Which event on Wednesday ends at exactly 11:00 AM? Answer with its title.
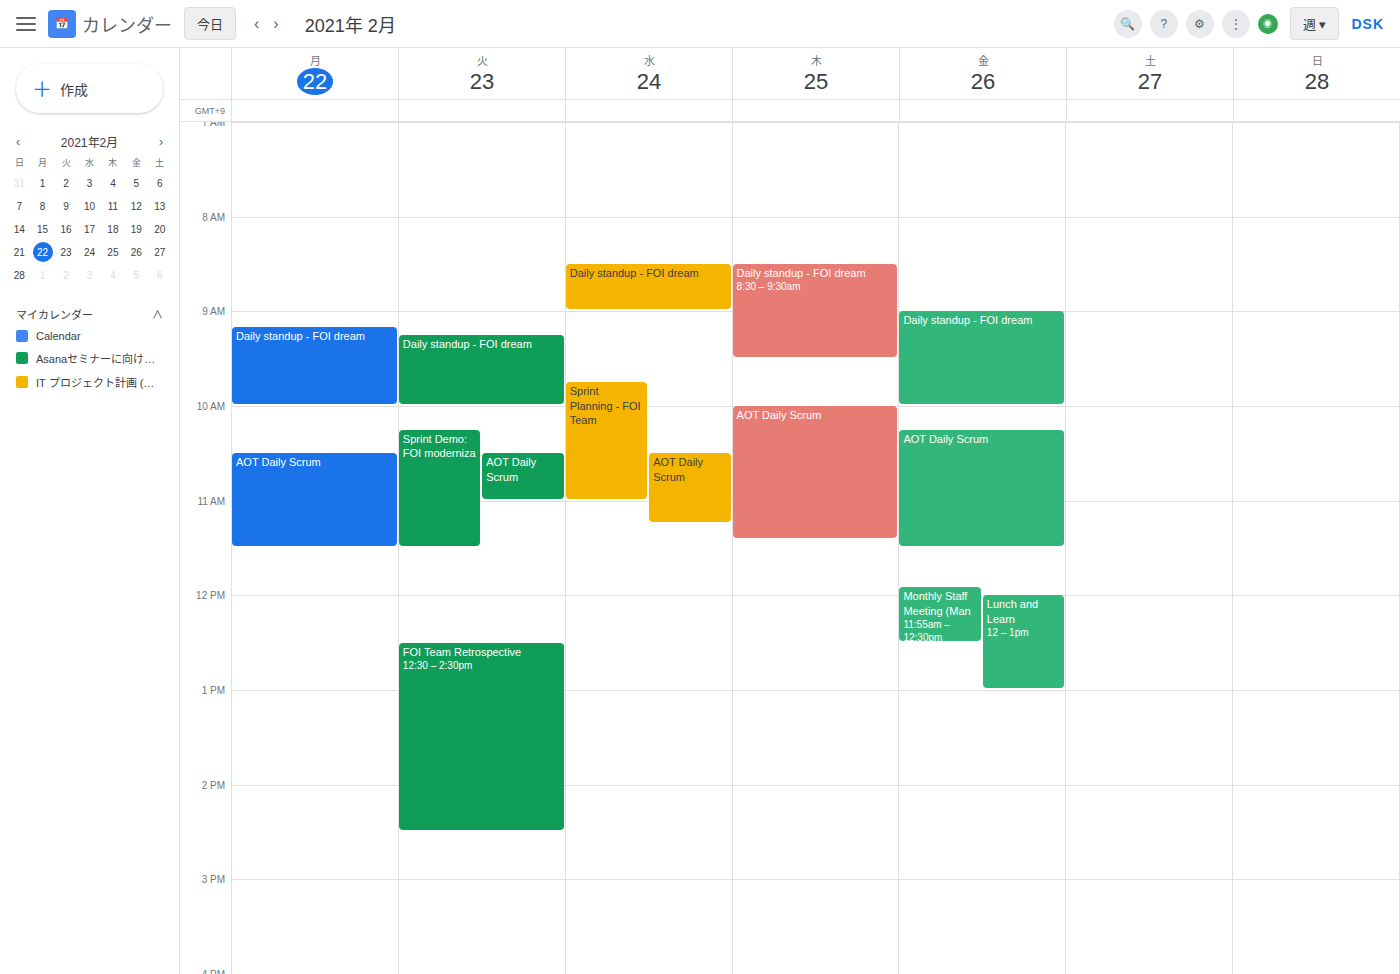
"Sprint Planning - FOI Team"